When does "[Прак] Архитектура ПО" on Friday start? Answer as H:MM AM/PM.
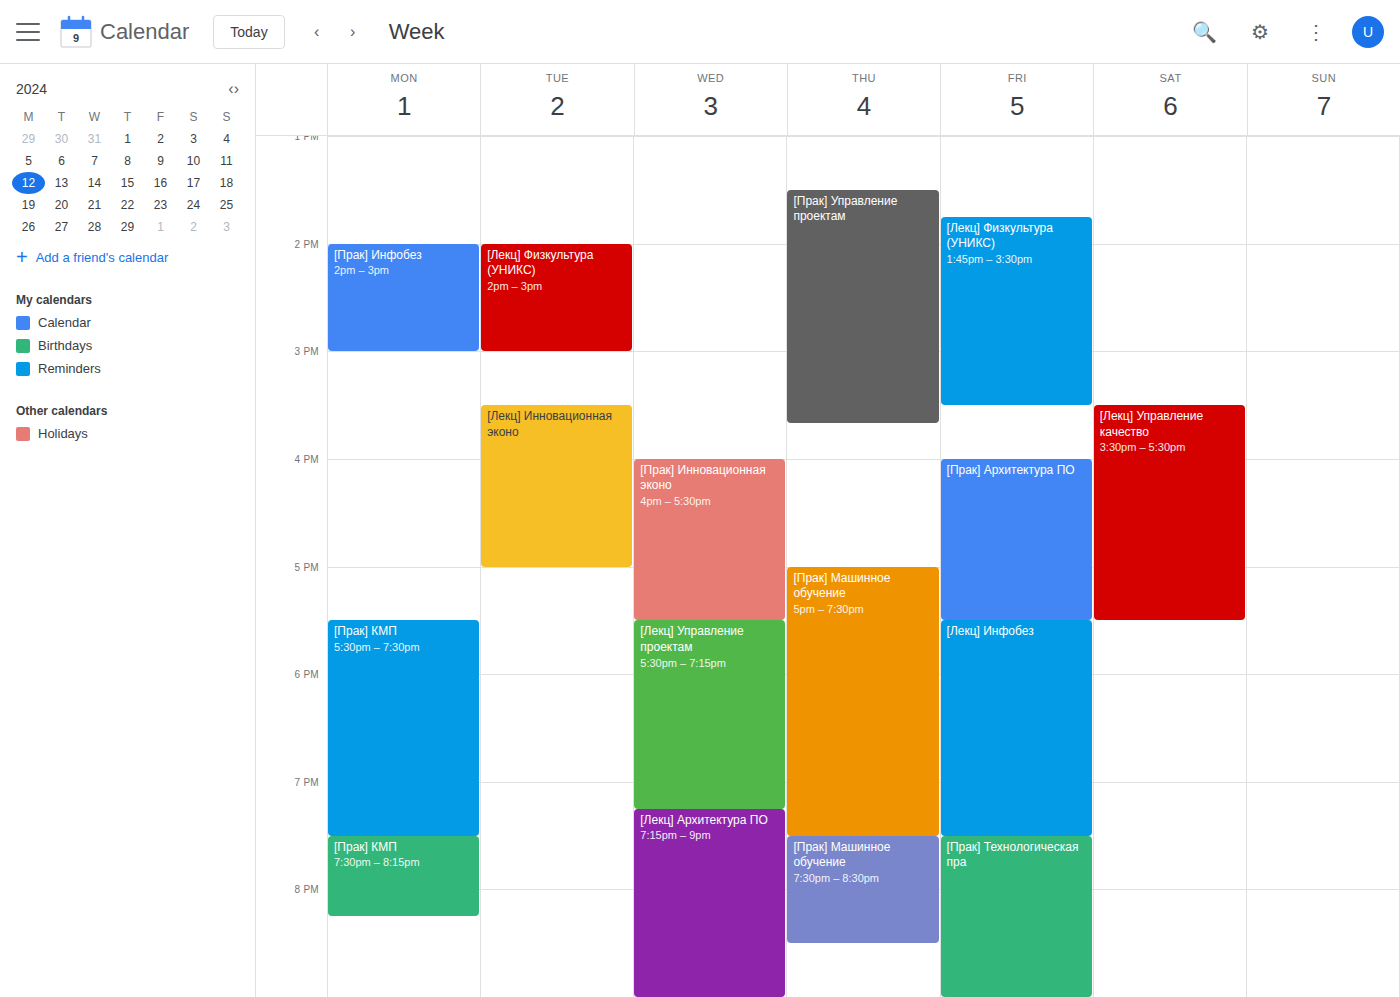
4:00 PM